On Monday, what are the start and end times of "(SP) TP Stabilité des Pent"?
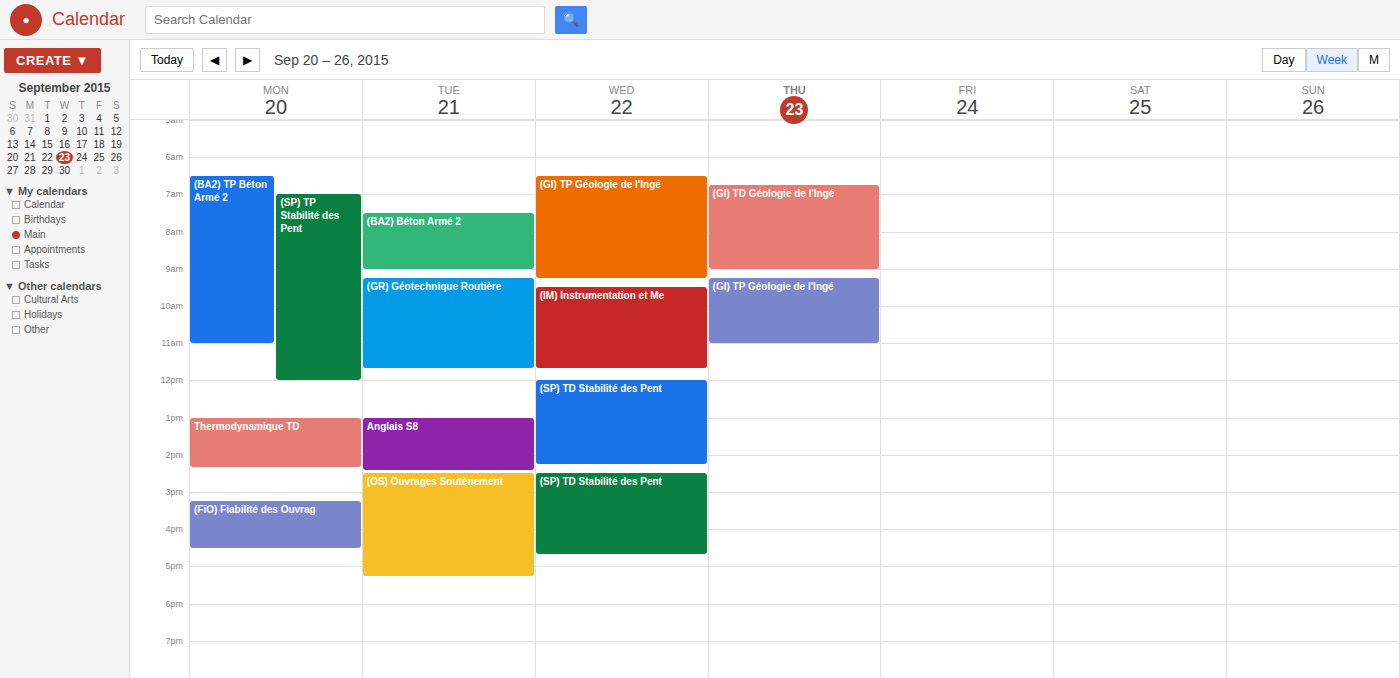
7:00 AM to 12:00 PM